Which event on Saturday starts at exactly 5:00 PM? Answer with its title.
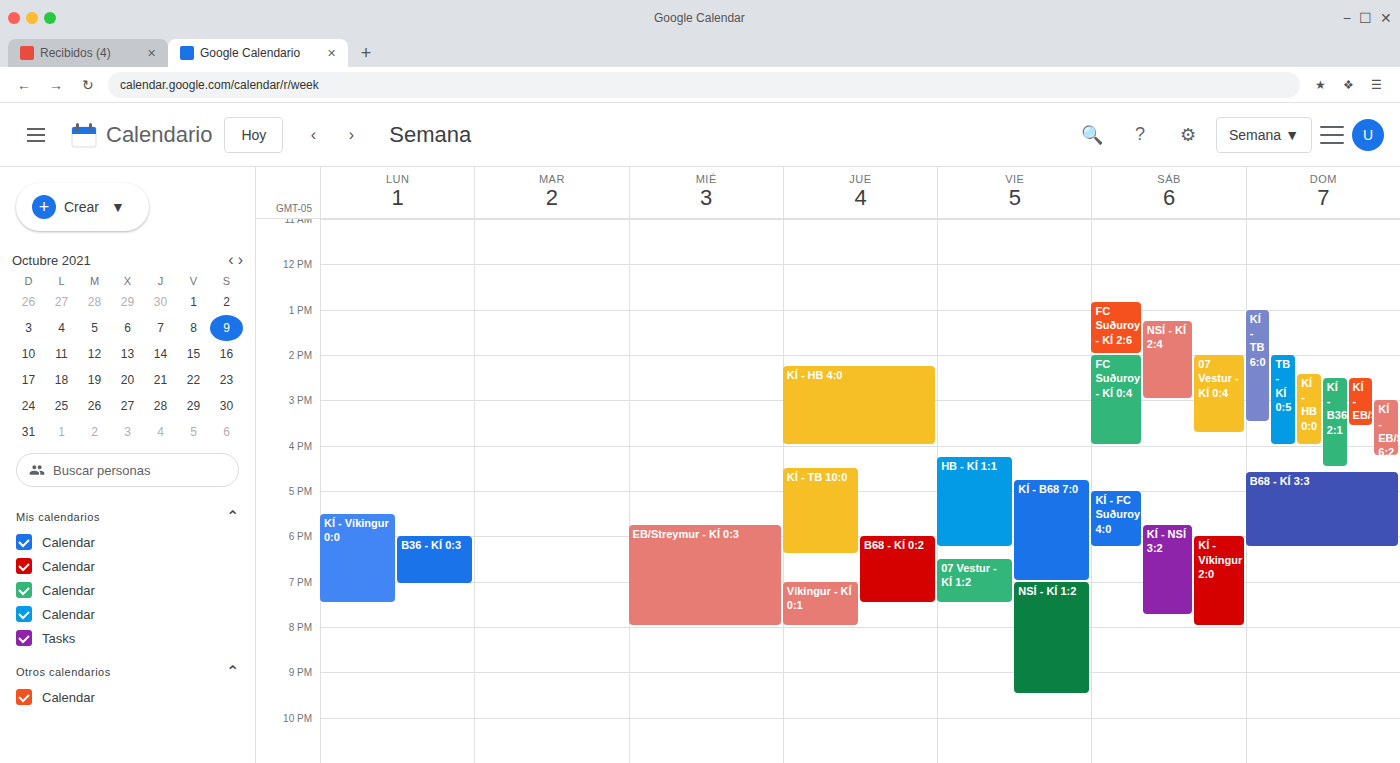
"KÍ - FC Suðuroy 4:0"